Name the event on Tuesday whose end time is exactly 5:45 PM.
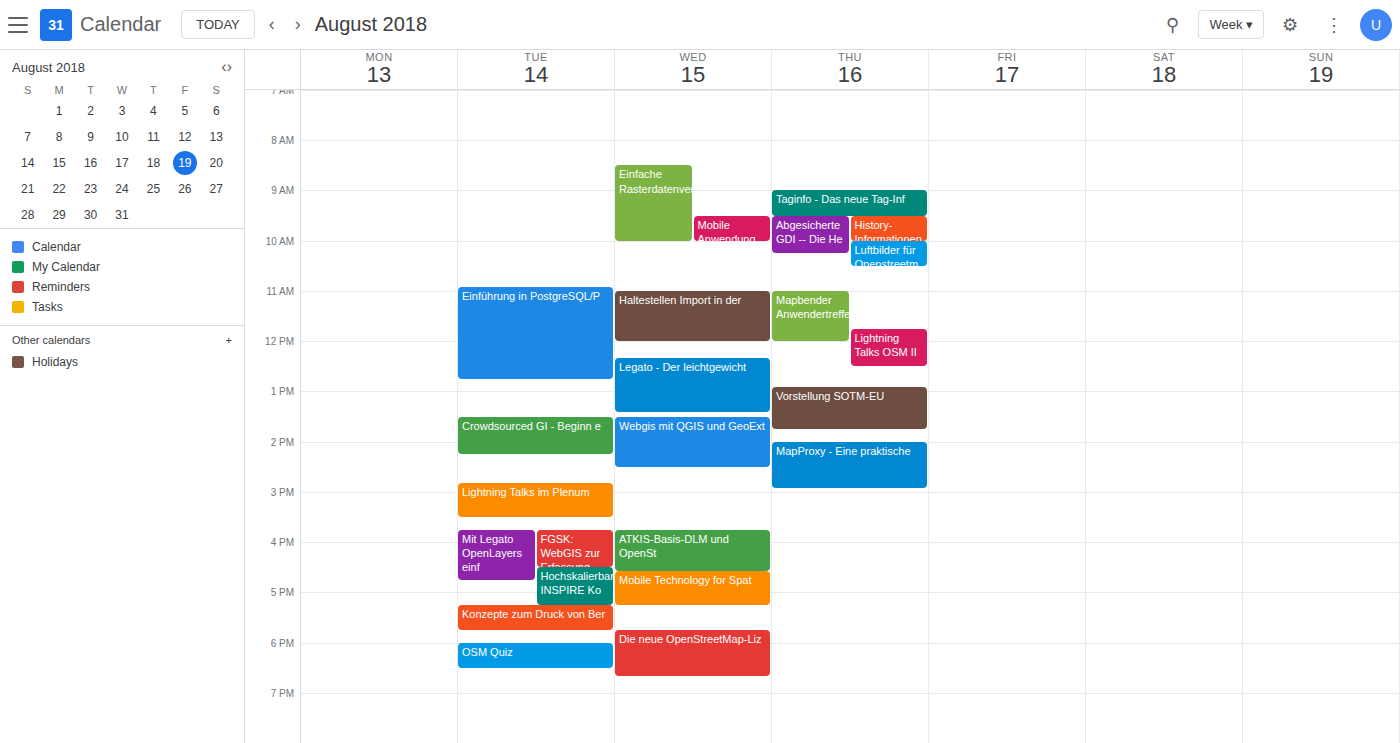
"Konzepte zum Druck von Ber"